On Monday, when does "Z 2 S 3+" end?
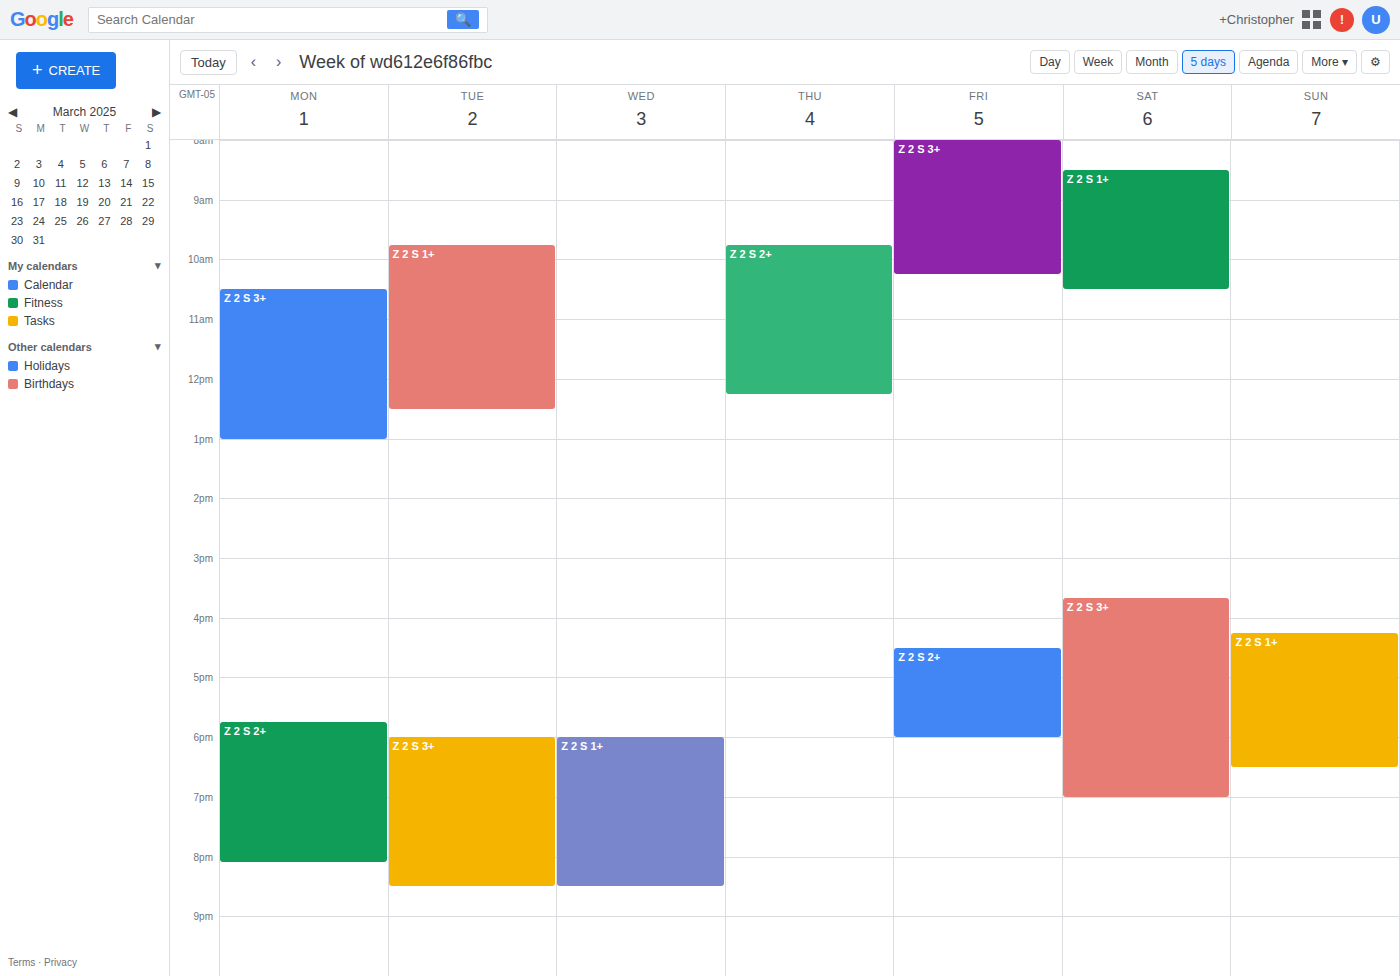
1:00 PM